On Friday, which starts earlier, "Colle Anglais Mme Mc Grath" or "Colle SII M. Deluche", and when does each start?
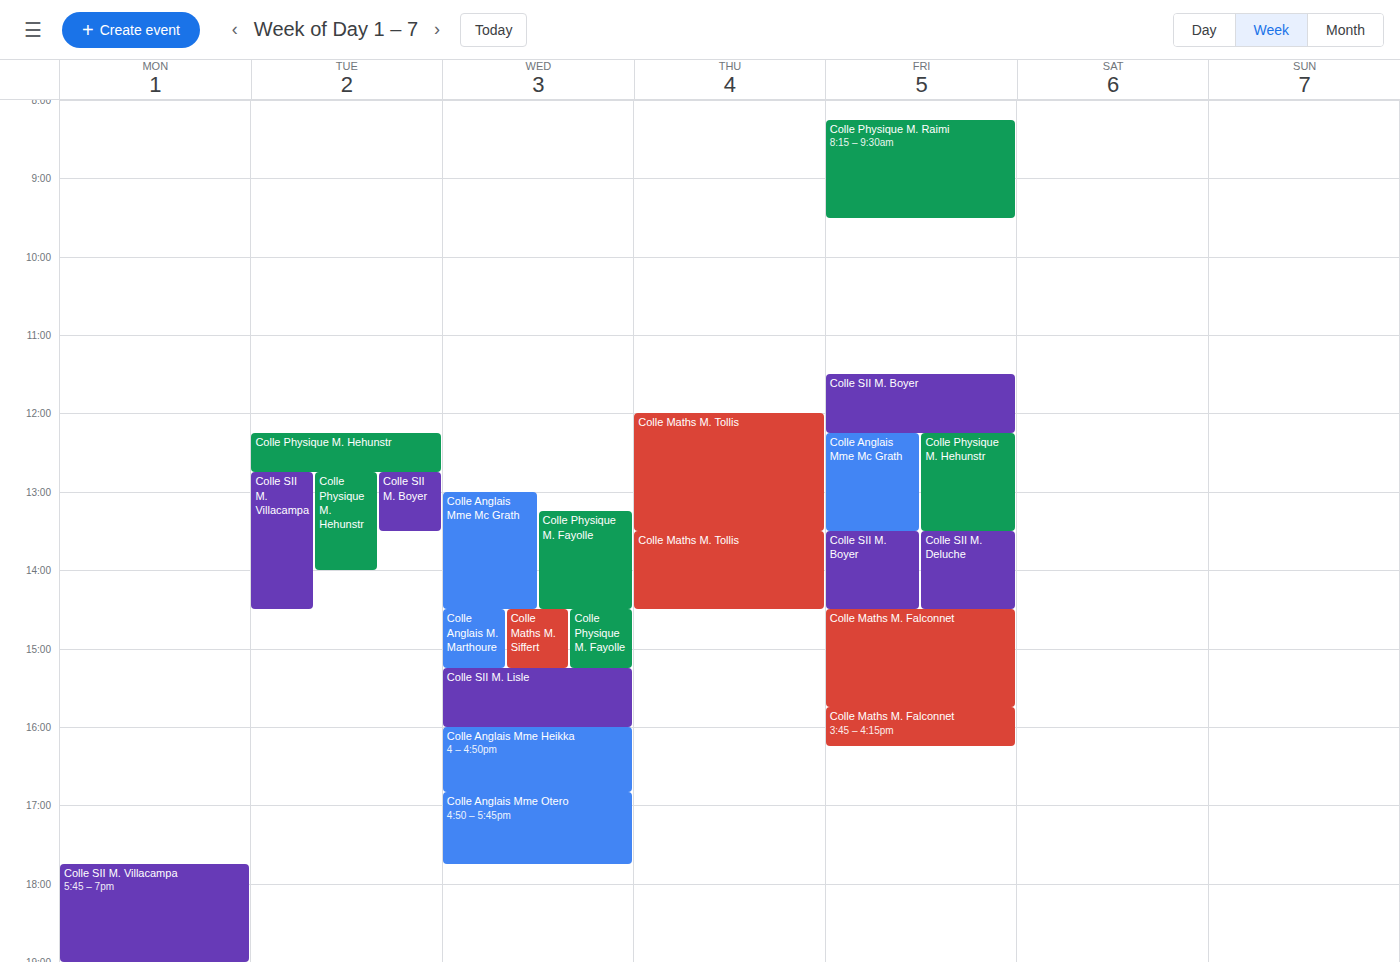
"Colle Anglais Mme Mc Grath" 12:15 PM; "Colle SII M. Deluche" 1:30 PM.